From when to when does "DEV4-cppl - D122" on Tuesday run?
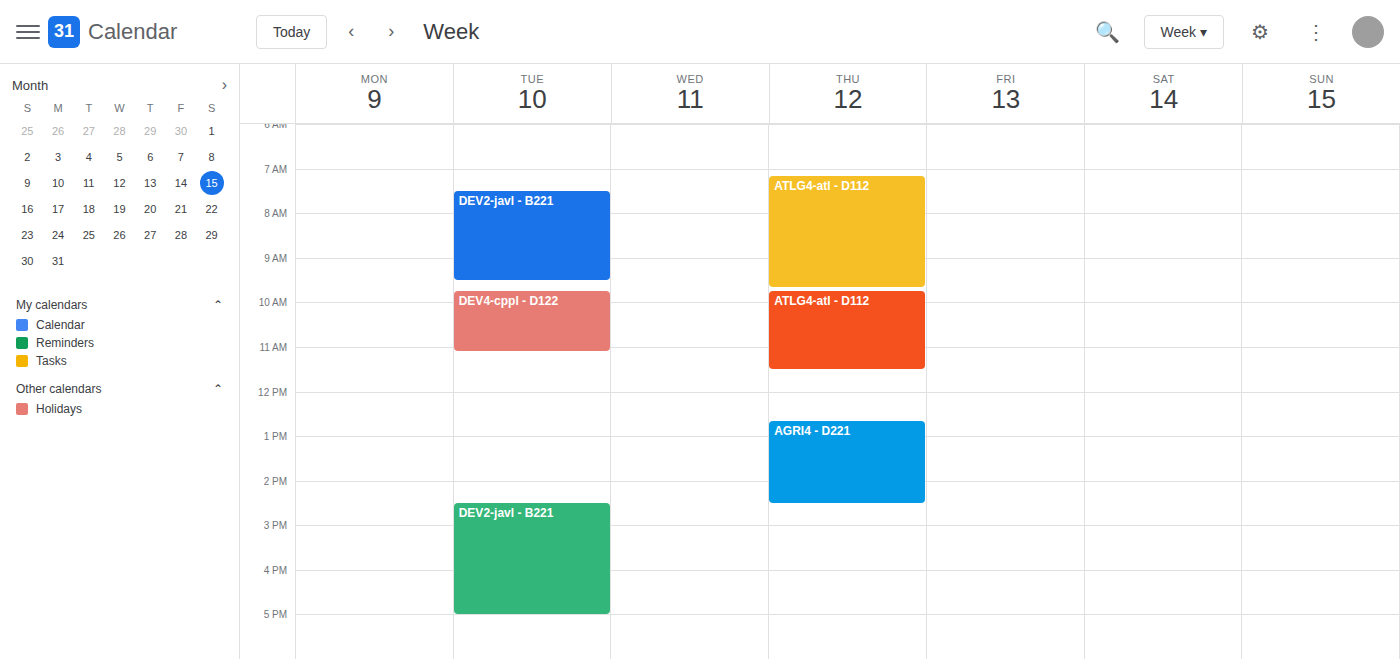
9:45 AM to 11:05 AM